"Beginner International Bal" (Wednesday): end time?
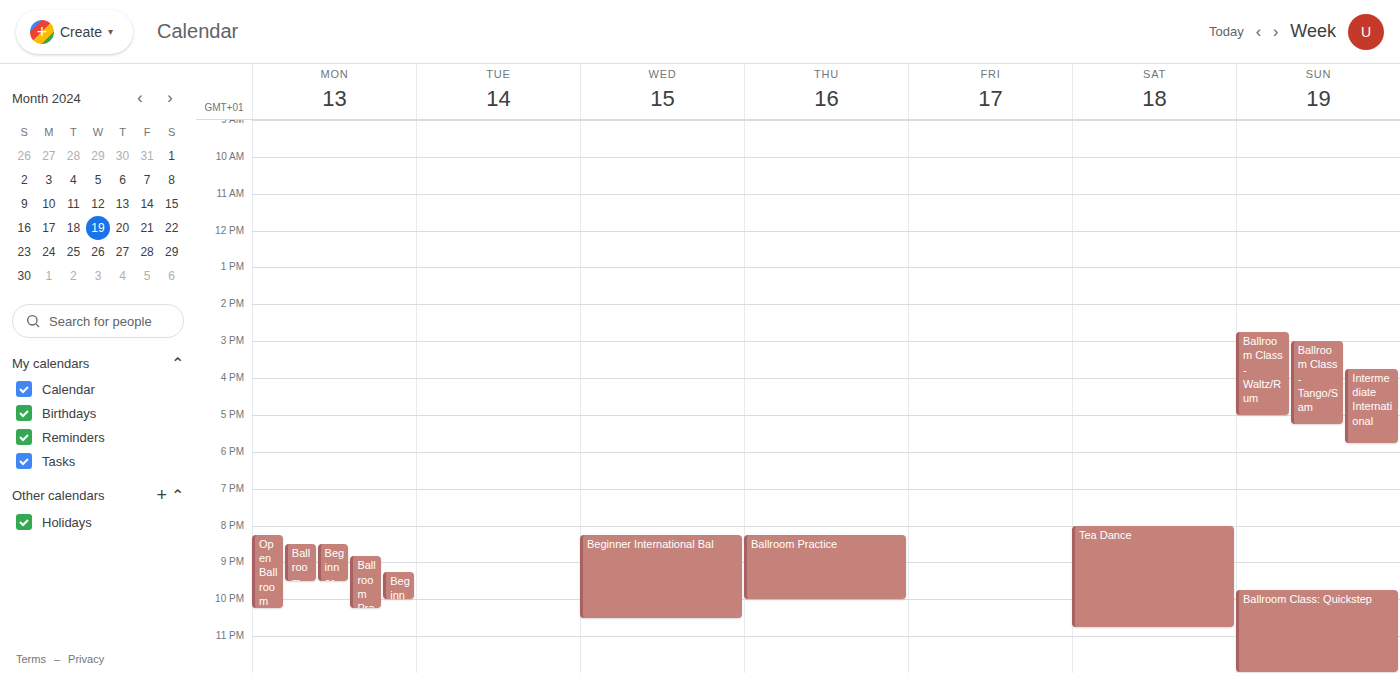
10:30 PM